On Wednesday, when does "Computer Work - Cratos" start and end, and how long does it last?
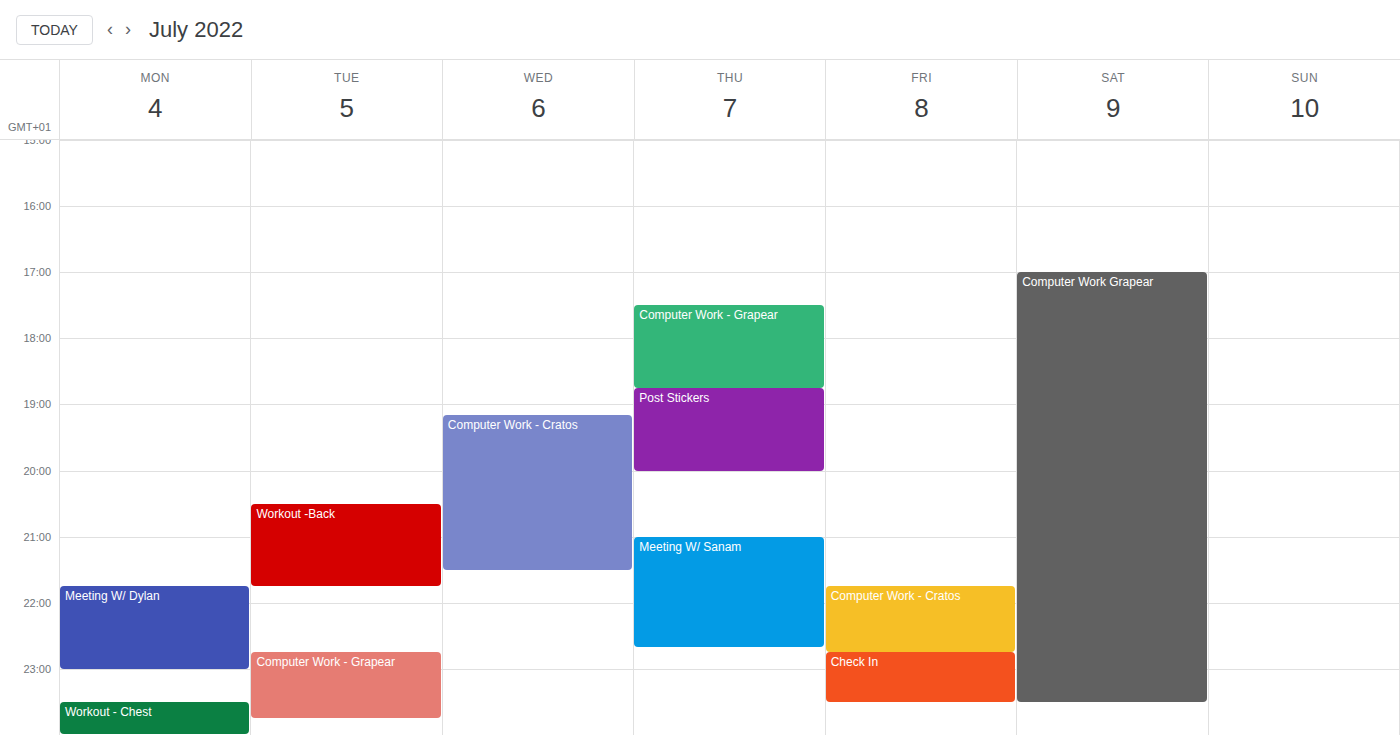
7:10 PM to 9:30 PM, 2 hours 20 minutes